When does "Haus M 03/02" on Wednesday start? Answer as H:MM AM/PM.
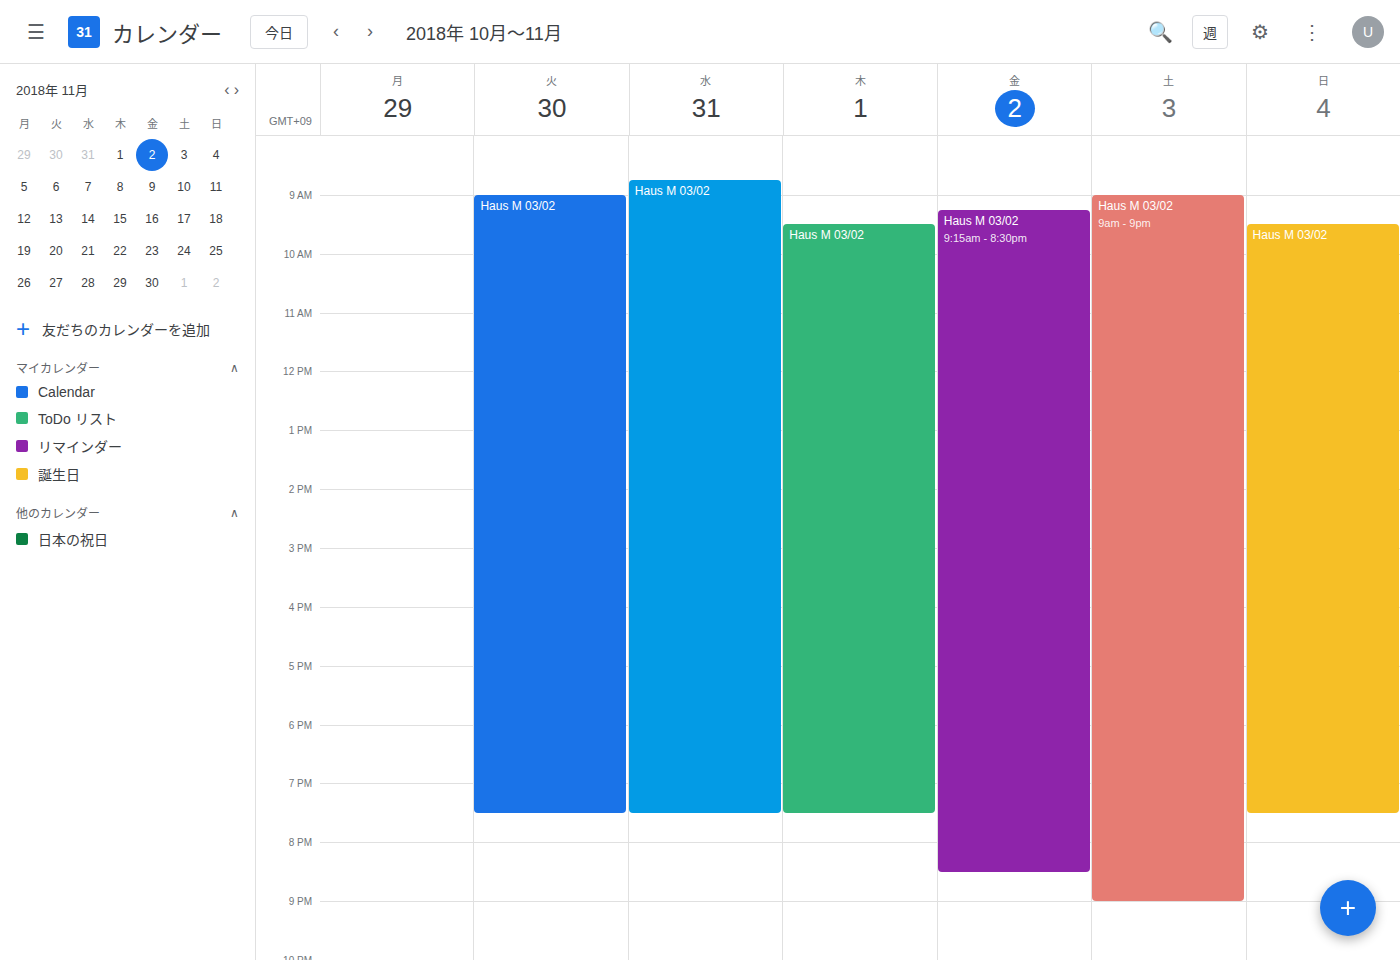
8:45 AM